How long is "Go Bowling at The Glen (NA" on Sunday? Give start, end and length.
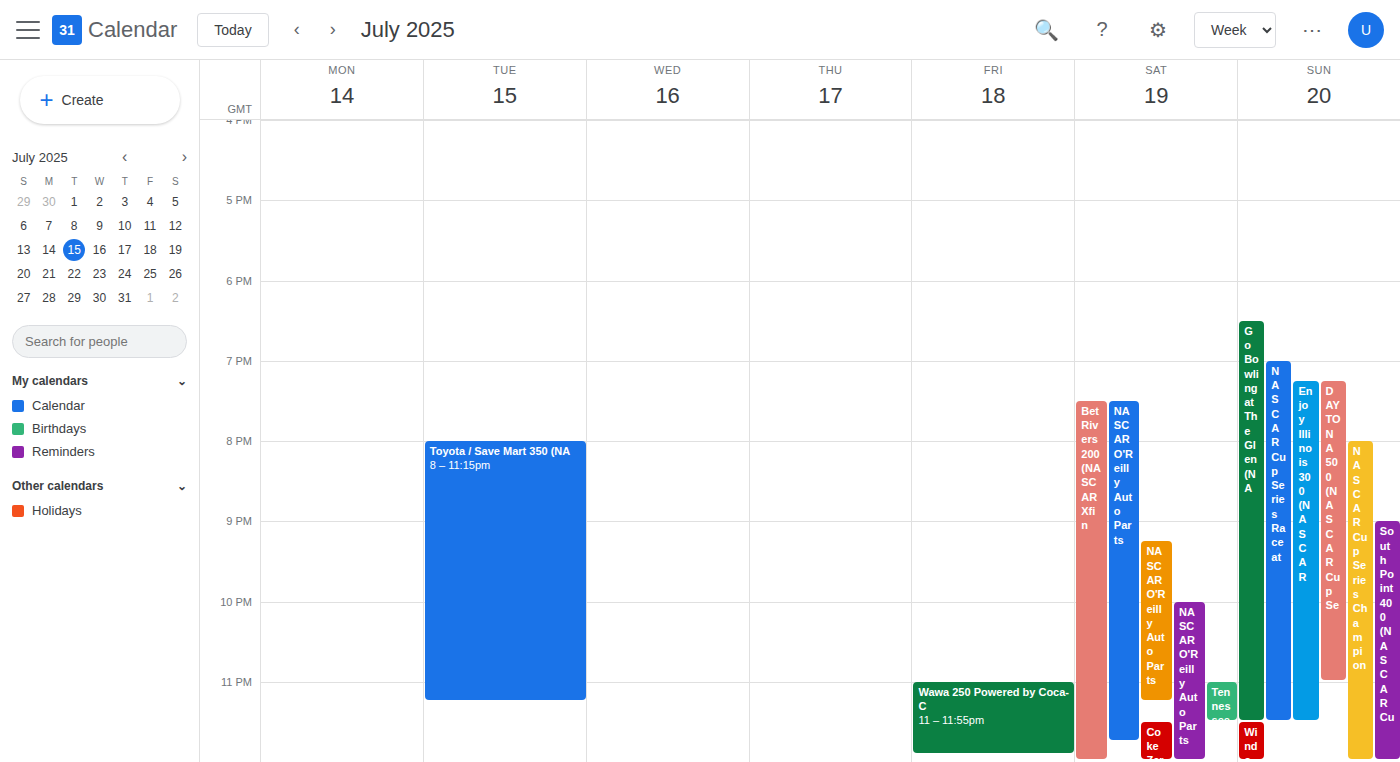
6:30 PM to 11:30 PM, 5 hours